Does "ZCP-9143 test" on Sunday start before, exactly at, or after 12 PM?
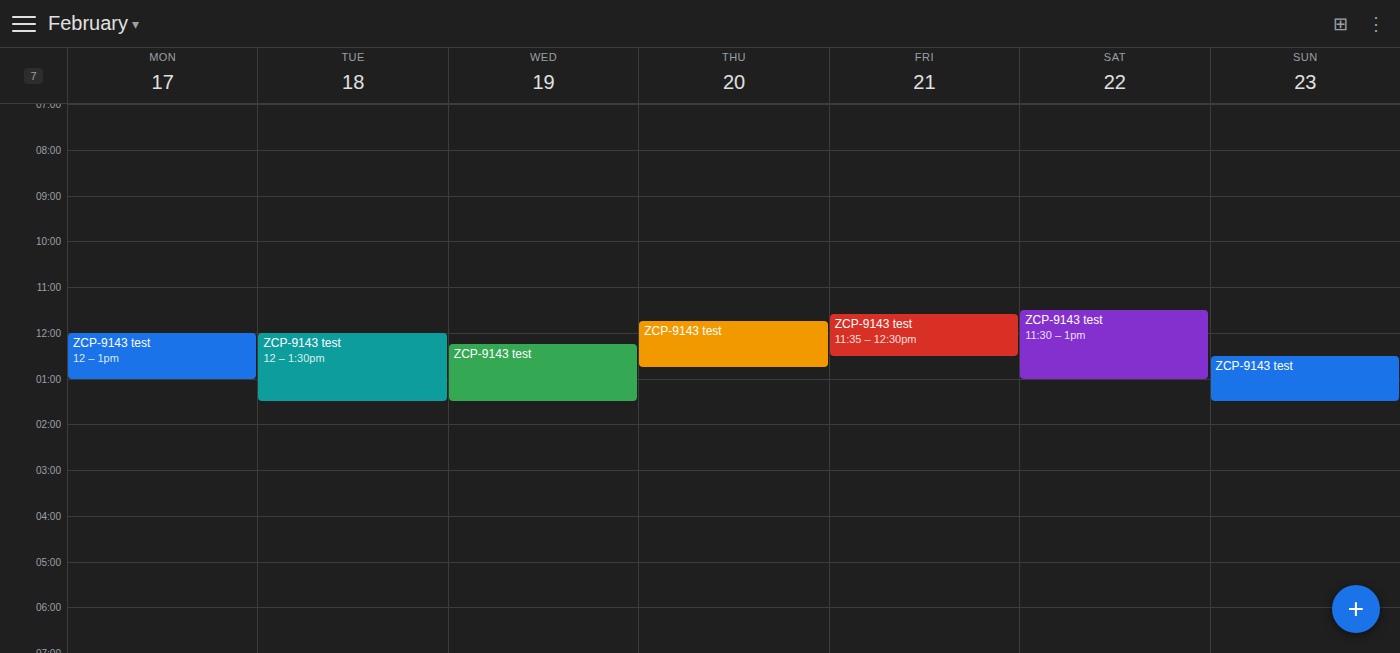
12:30 PM -- after 12 PM, 30 minutes below the 12 PM line.